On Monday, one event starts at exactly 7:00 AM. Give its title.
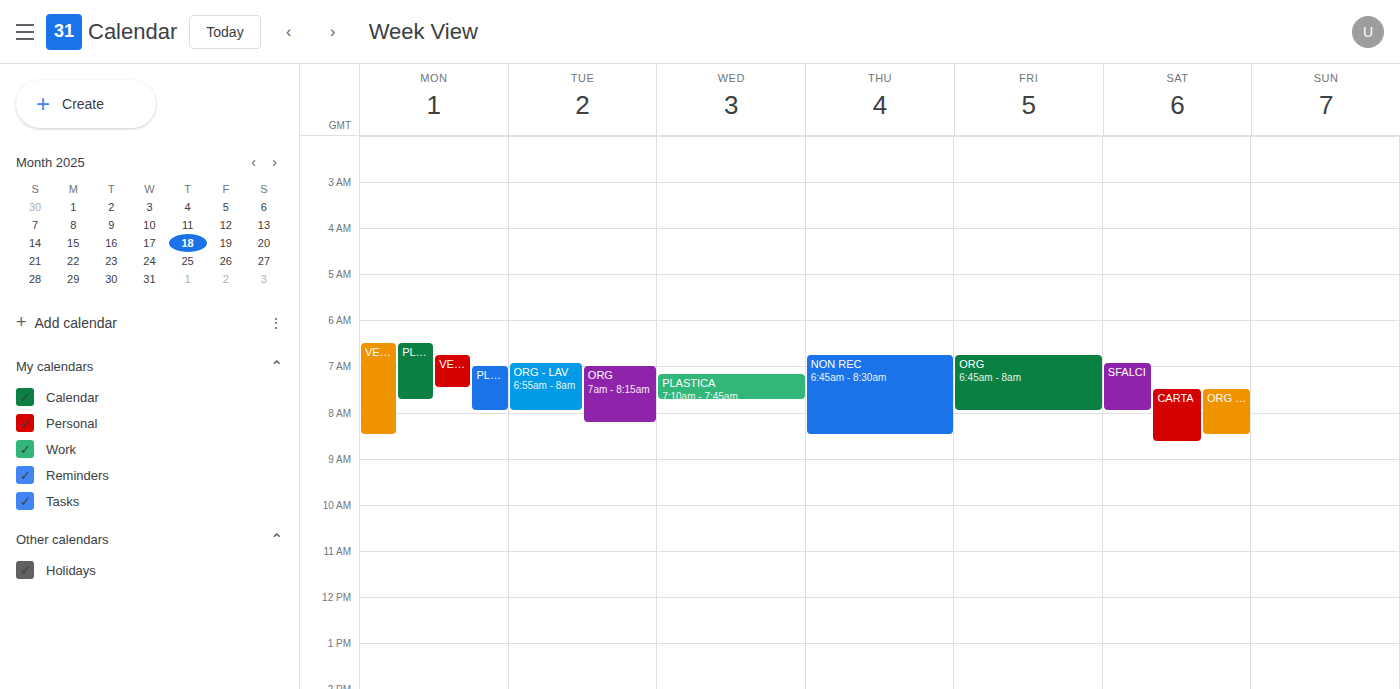
"PLASTICA"